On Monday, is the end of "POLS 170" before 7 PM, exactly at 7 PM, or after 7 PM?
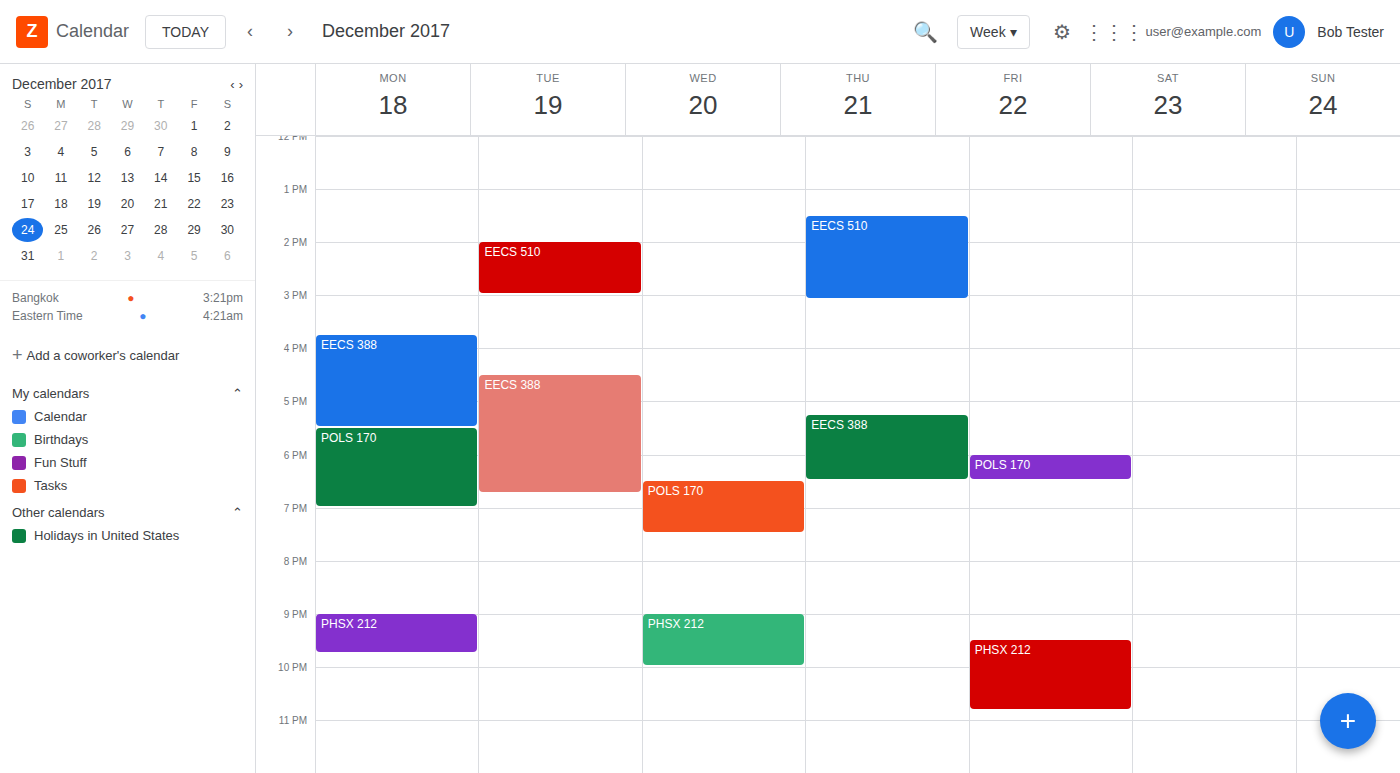
7:00 PM -- exactly at 7 PM, on the 7 PM line.